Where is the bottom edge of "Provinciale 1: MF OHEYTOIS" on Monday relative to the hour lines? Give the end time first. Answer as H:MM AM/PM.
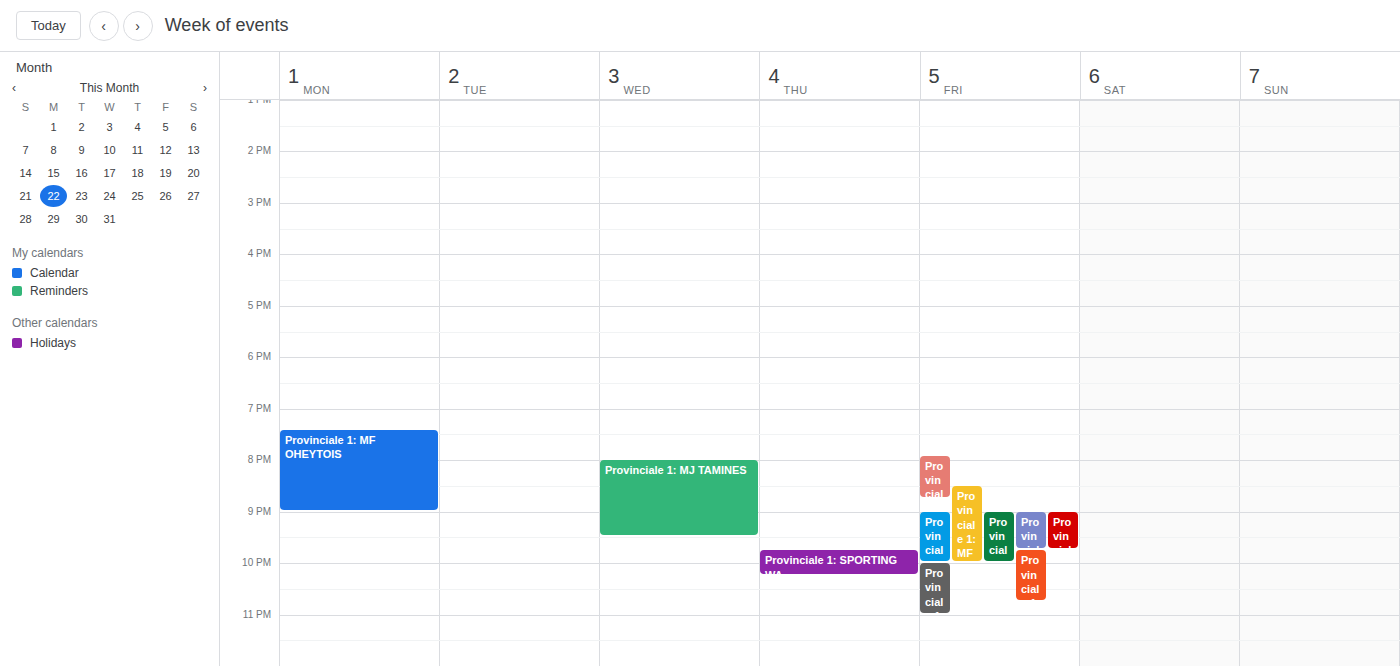
9:00 PM -- exactly on the 9 PM line.